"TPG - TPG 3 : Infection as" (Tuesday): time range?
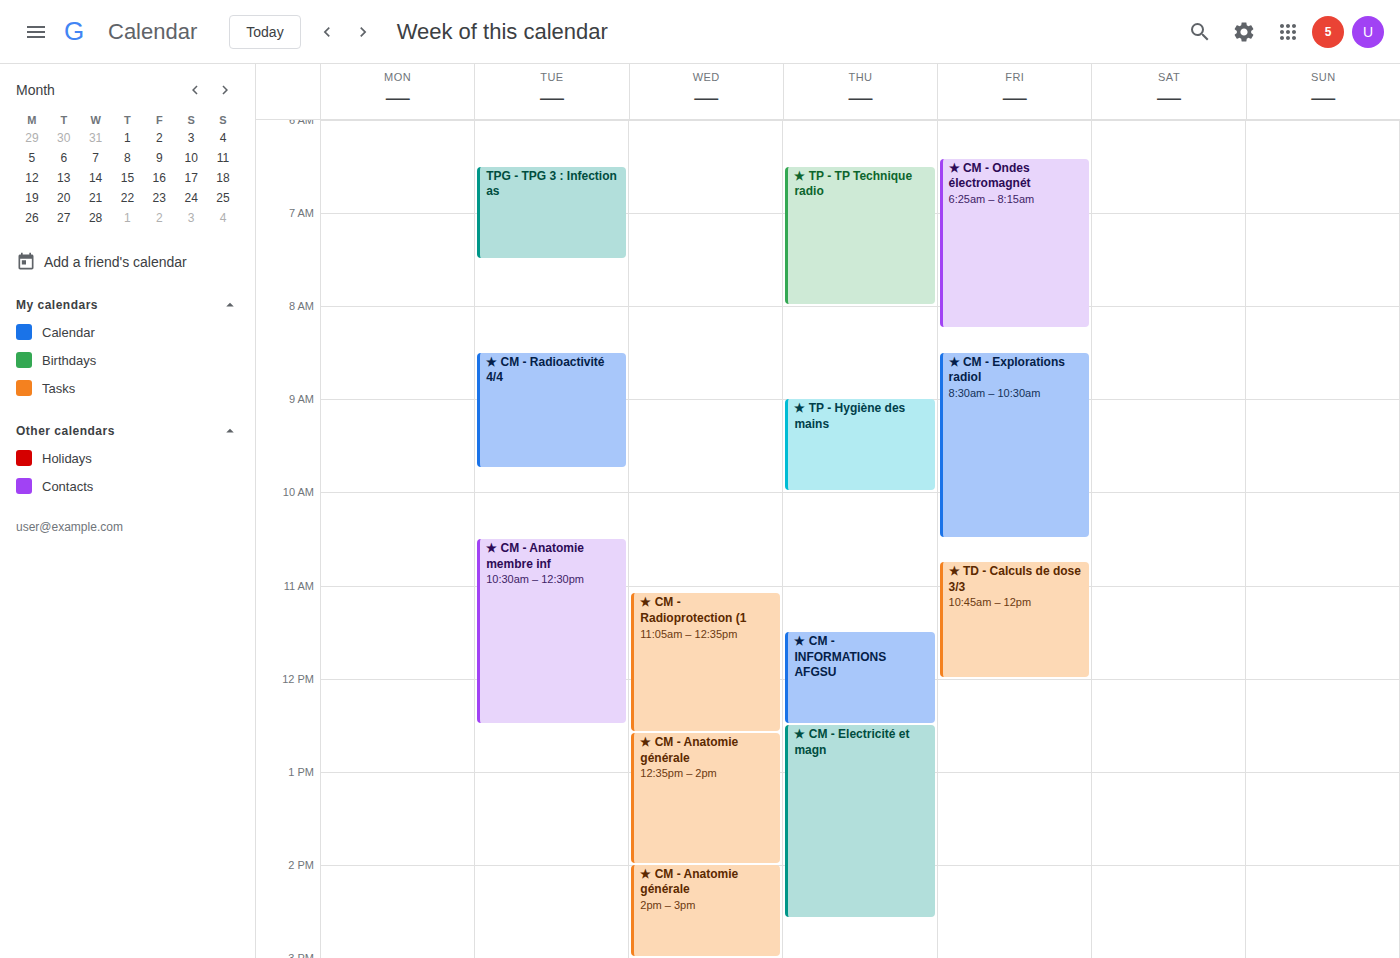
6:30 AM to 7:30 AM